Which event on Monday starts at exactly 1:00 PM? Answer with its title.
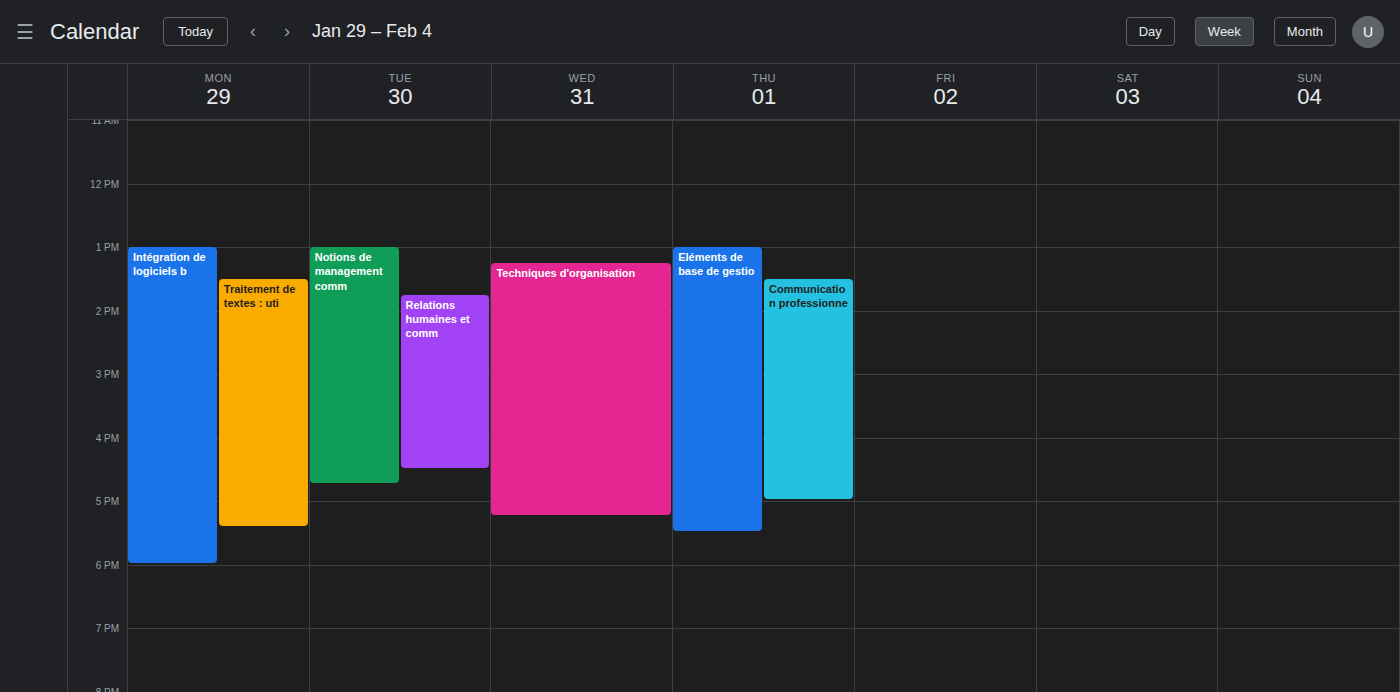
"Intégration de logiciels b"